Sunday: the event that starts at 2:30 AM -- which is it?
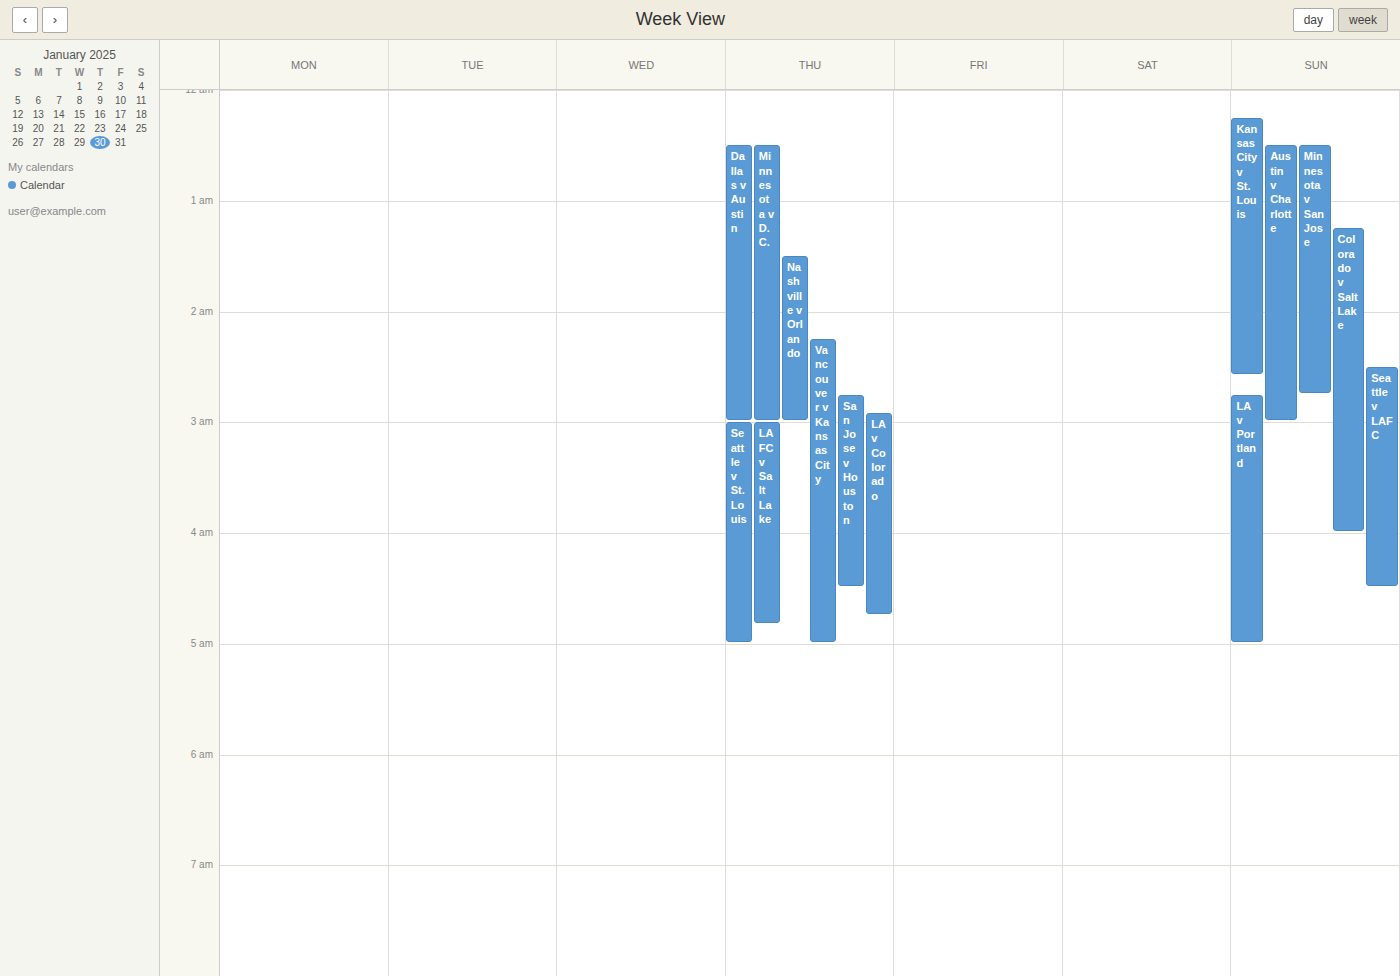
"Seattle v LAFC"